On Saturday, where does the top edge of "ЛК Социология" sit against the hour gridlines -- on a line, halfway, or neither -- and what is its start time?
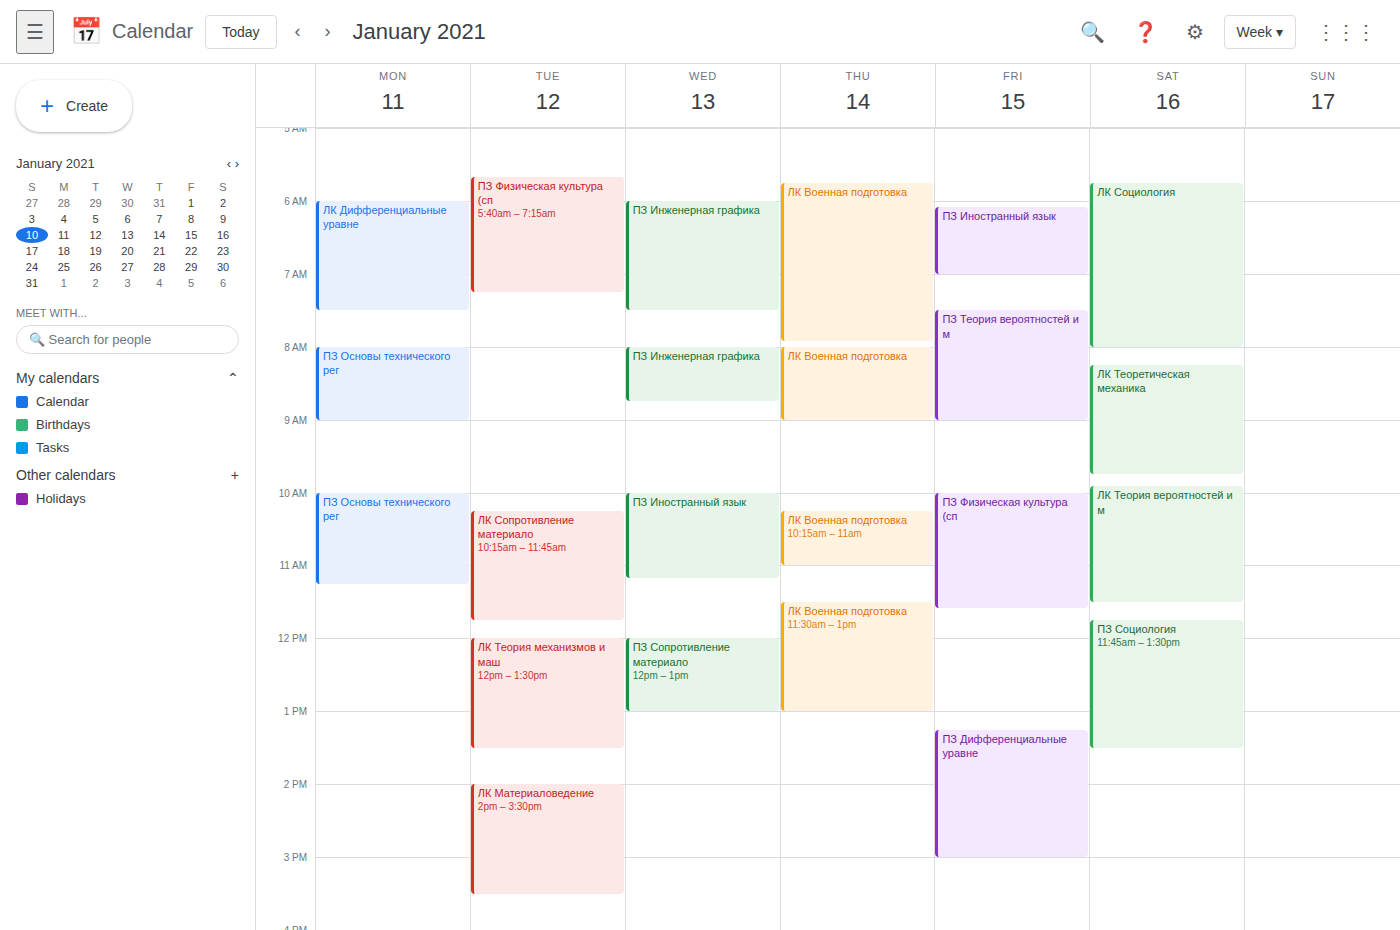
5:45 AM -- neither: three quarters of the way from the 5 AM line to the 6 AM line.